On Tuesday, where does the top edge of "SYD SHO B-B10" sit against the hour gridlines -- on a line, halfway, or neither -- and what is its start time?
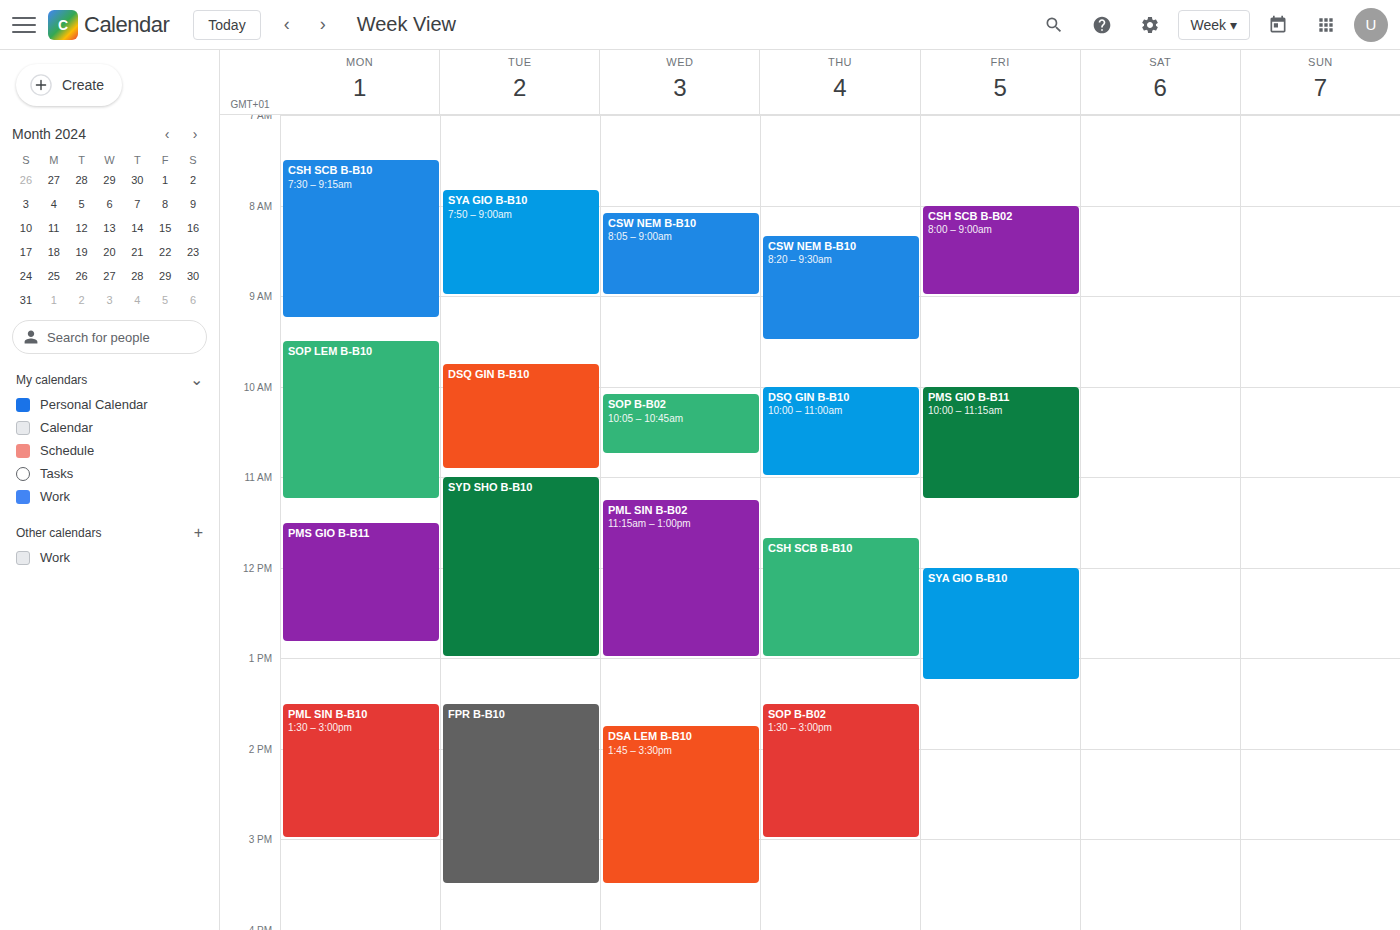
11:00 AM -- exactly on the 11 AM line.